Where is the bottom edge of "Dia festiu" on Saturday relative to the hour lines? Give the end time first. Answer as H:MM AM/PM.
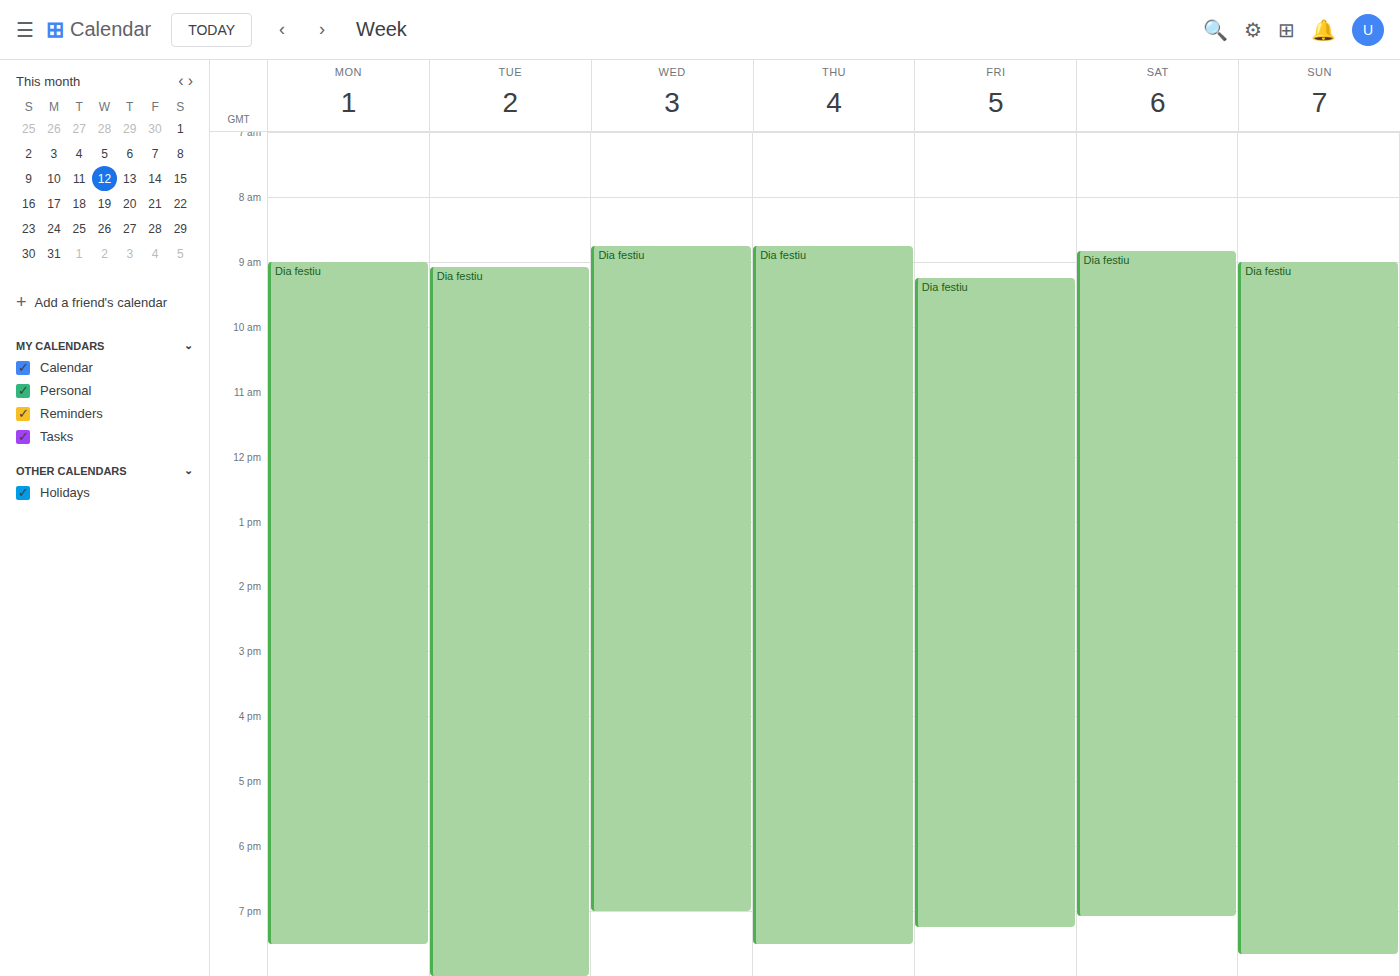
7:05 PM -- neither: 5 minutes below the 7 PM line and 55 minutes above the 8 PM line.